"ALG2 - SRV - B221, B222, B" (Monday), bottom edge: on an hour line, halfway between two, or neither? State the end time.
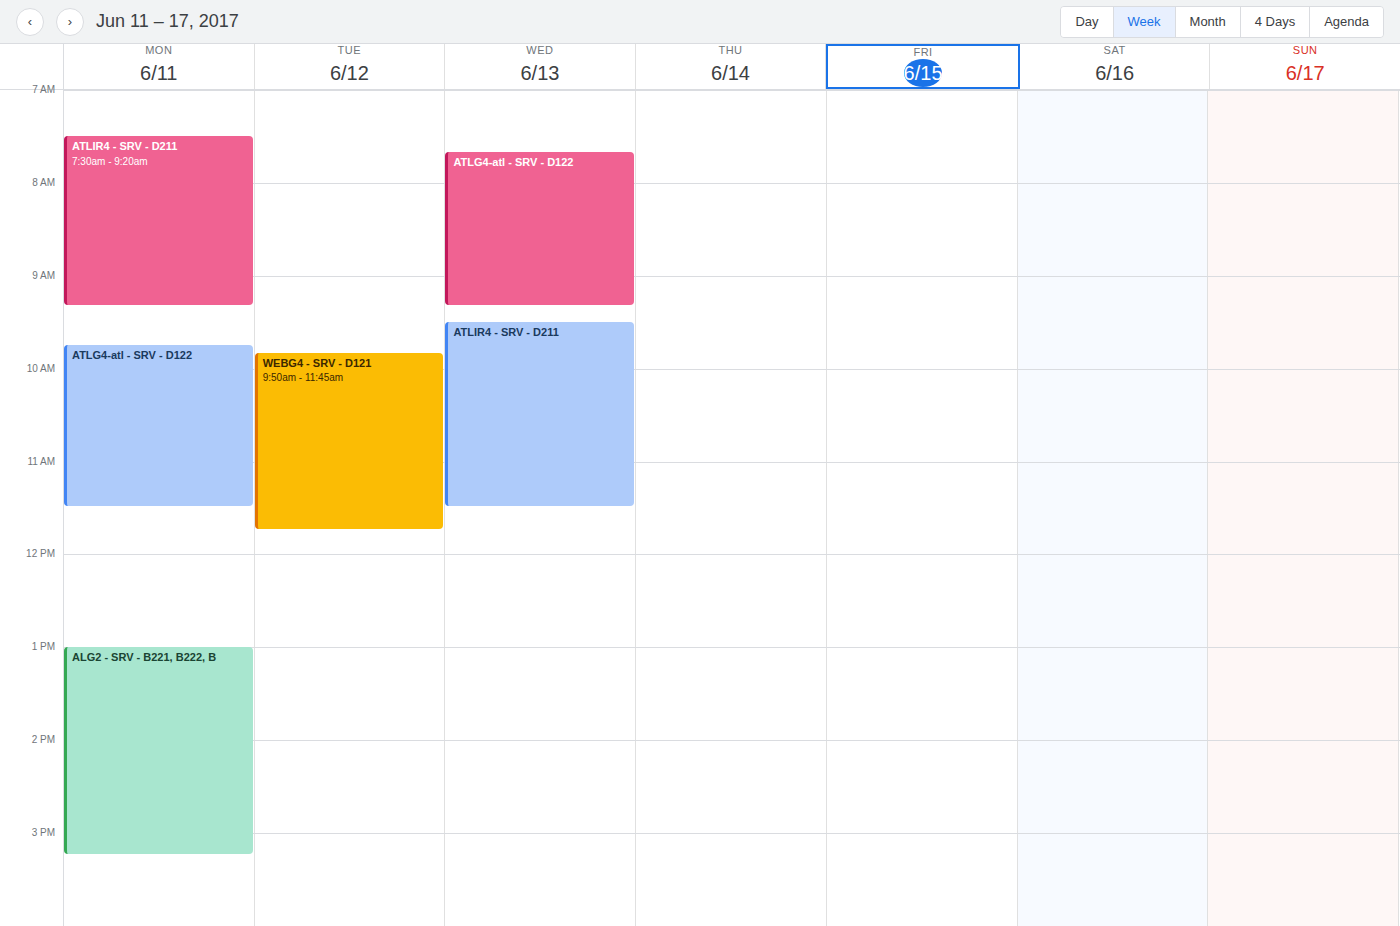
3:15 PM -- neither: a quarter of the way from the 3 PM line to the 4 PM line.